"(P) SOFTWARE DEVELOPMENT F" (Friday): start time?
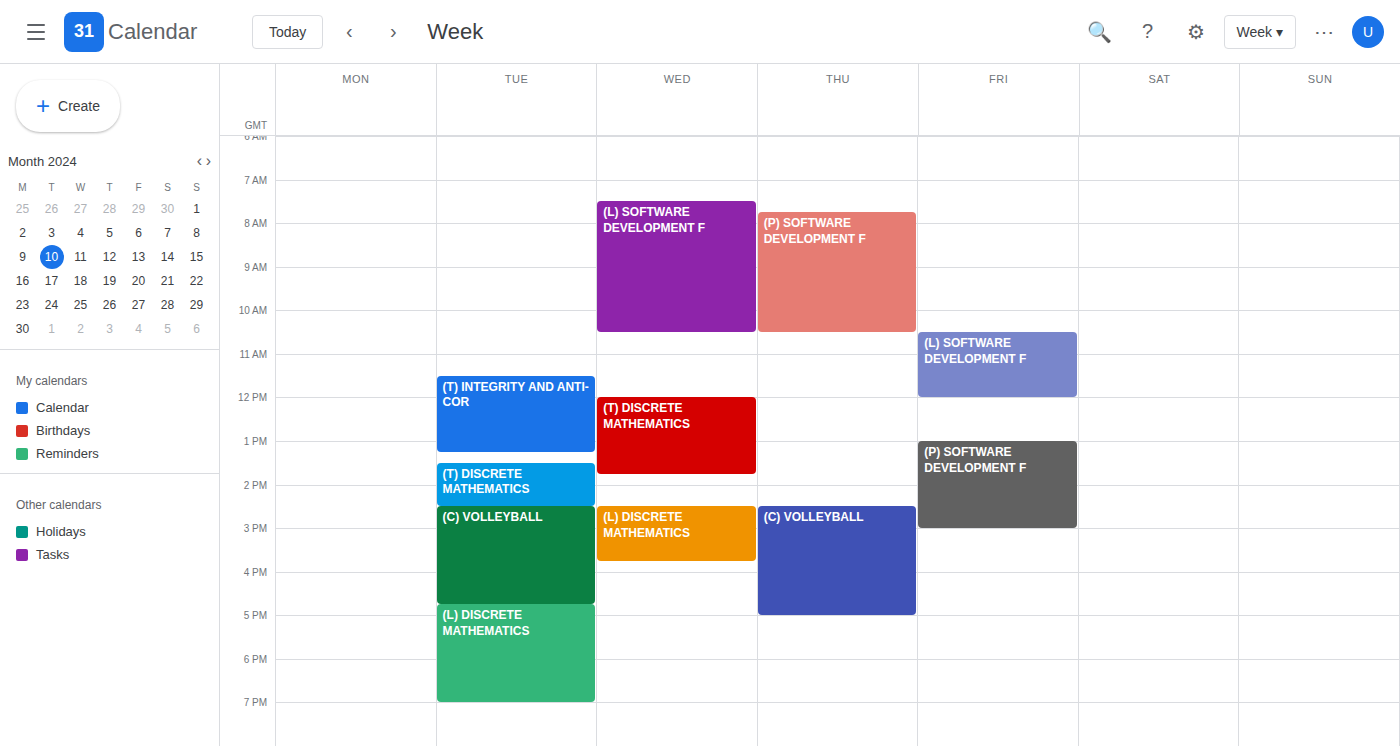
1:00 PM